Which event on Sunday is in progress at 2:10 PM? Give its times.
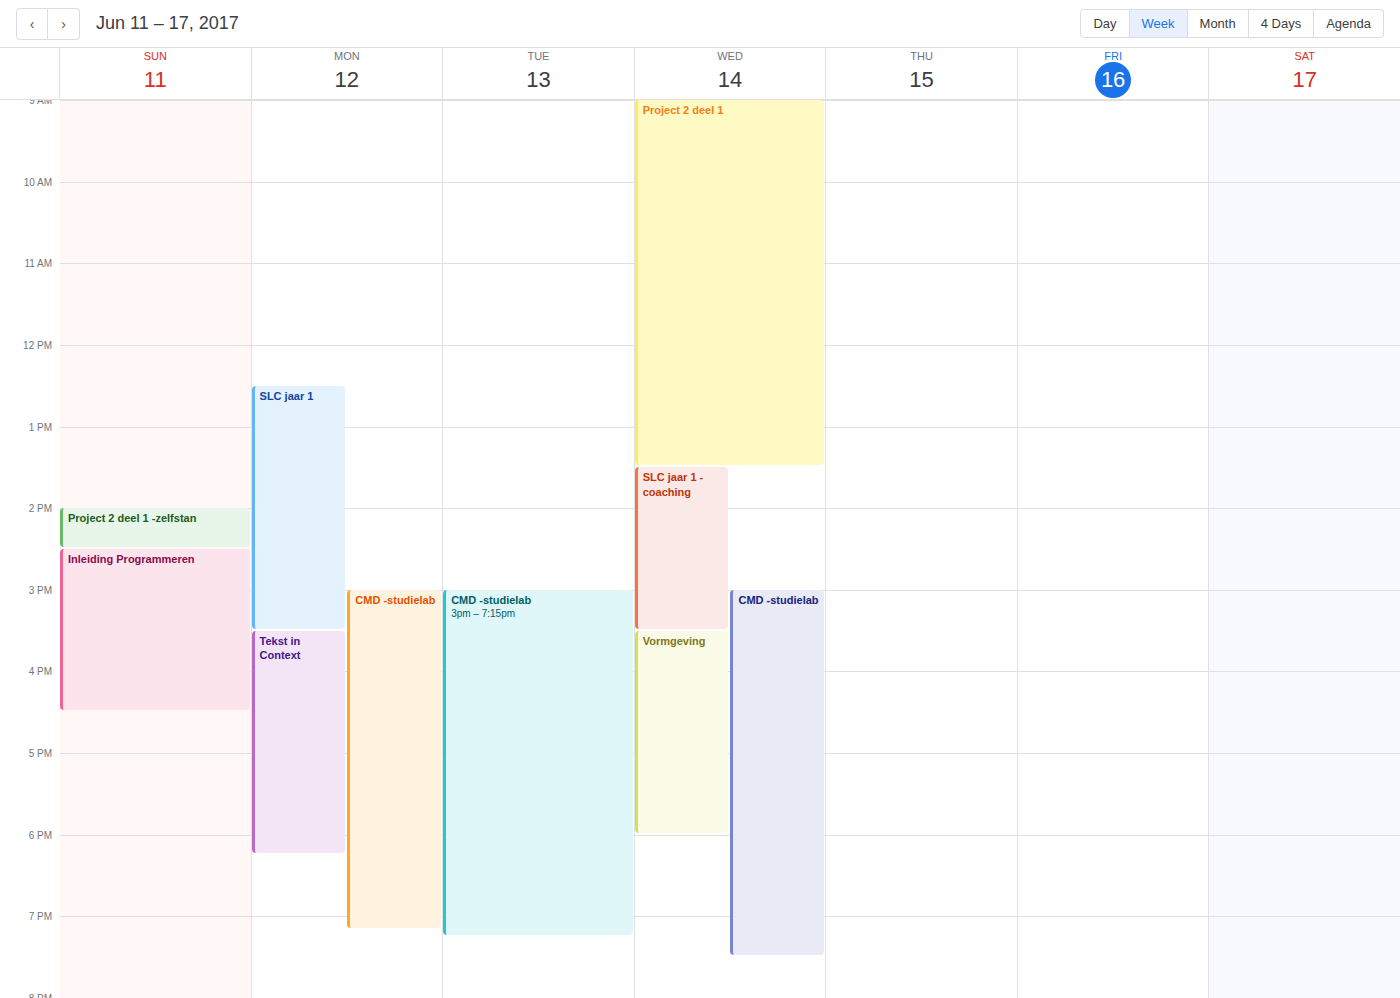
"Project 2 deel 1 -zelfstan", 2:00 PM to 2:30 PM